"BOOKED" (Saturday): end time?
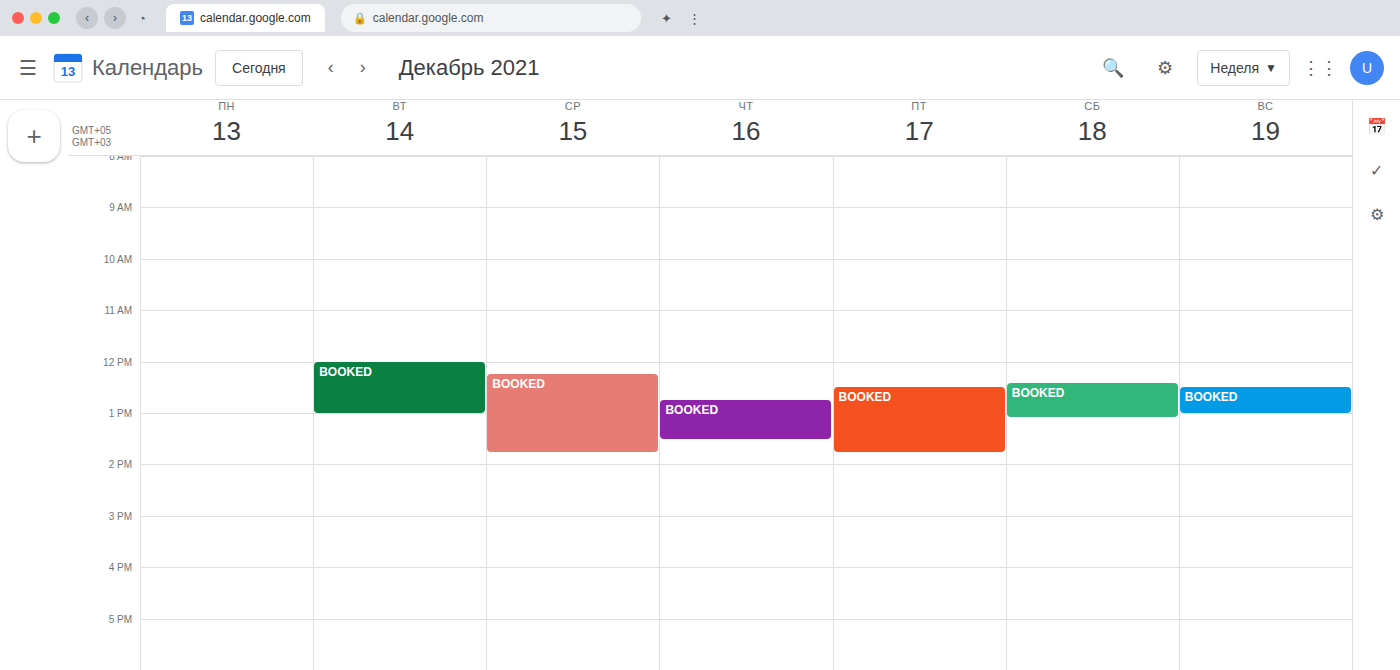
1:05 PM